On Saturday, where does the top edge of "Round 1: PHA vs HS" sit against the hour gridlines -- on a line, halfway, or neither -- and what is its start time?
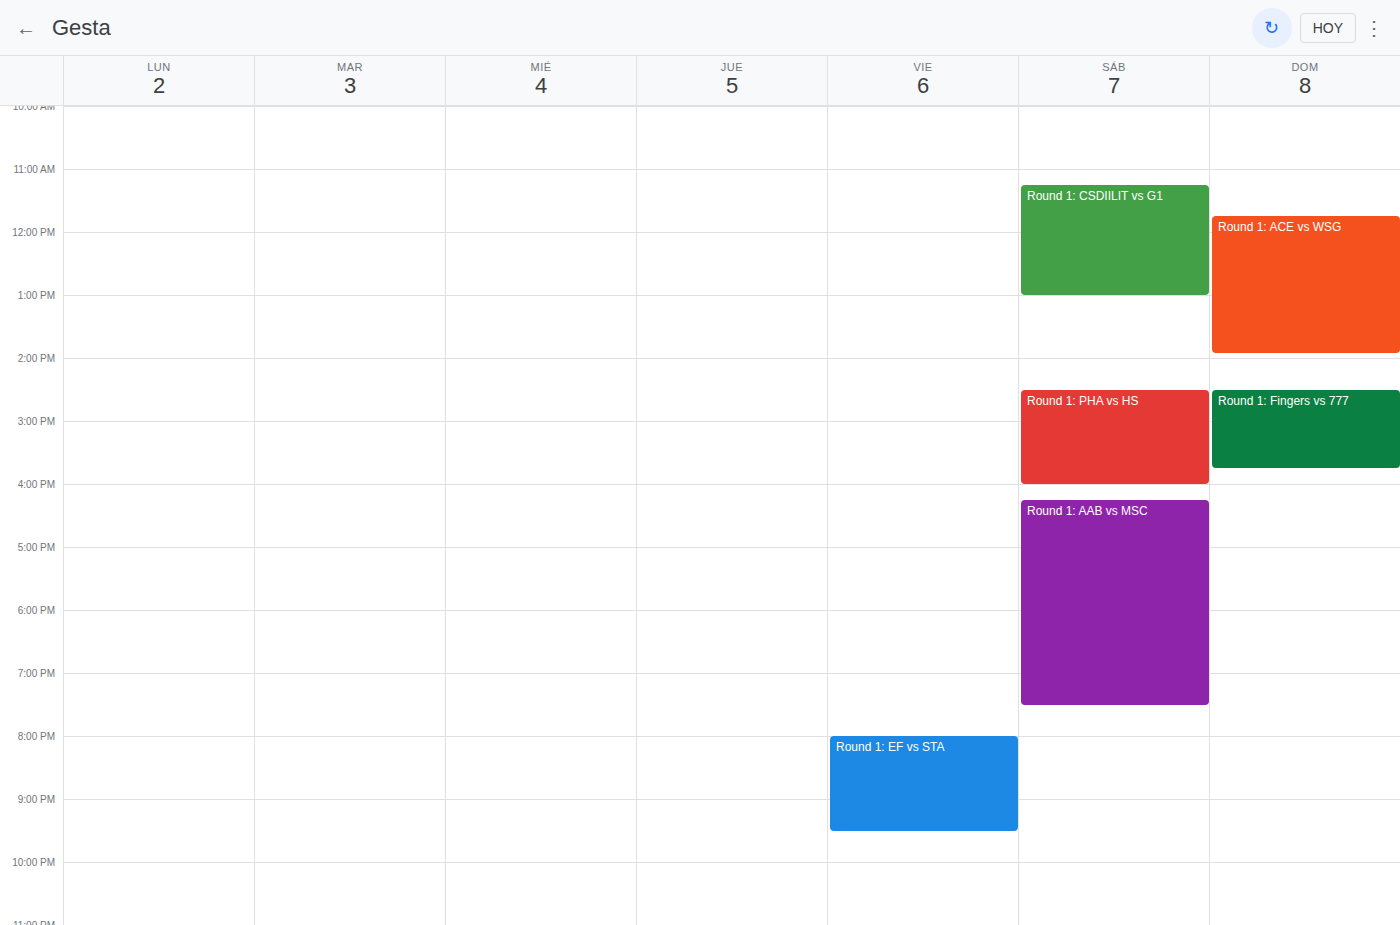
14:30 -- halfway between the 14:00 and 15:00 lines.